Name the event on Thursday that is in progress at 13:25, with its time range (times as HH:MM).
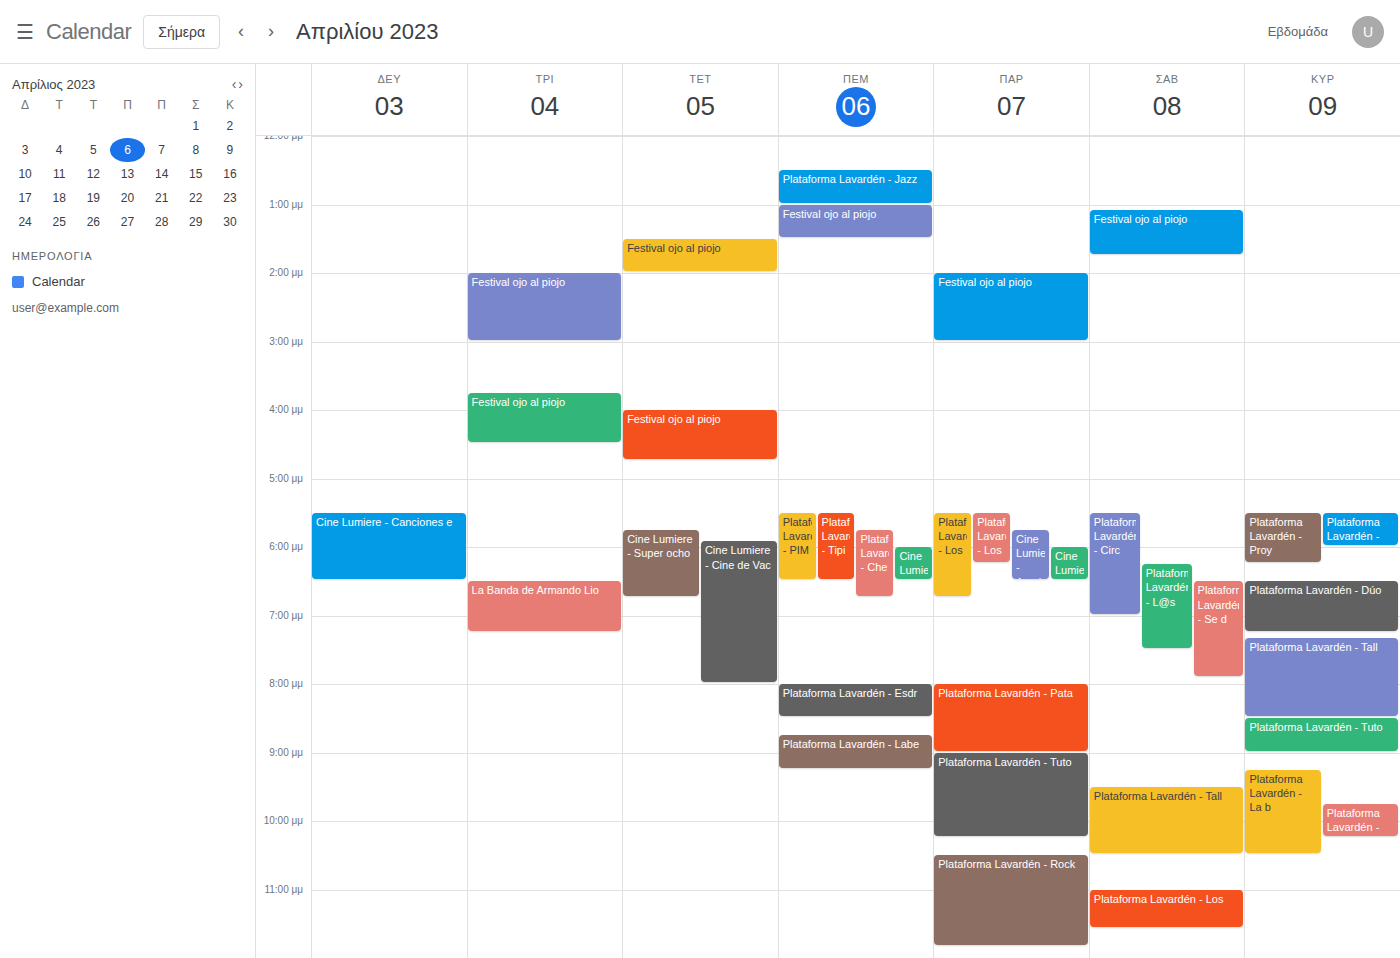
"Festival ojo al piojo", 13:00 to 13:30